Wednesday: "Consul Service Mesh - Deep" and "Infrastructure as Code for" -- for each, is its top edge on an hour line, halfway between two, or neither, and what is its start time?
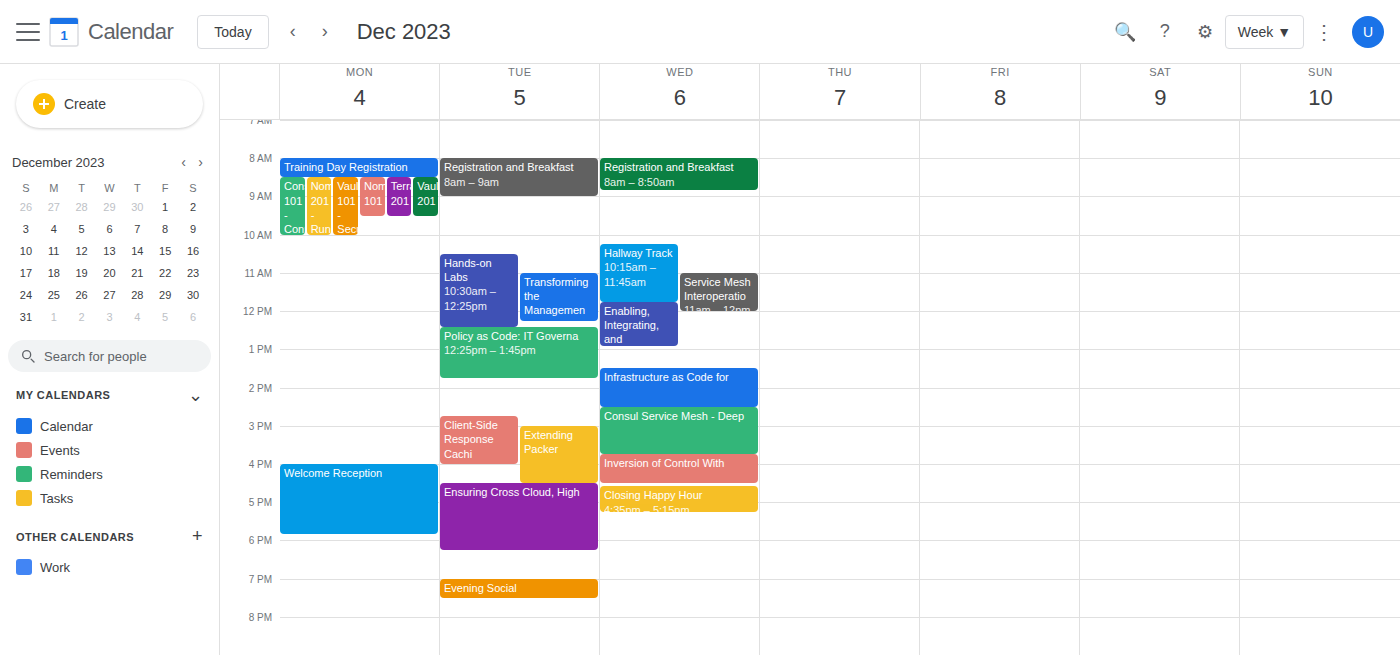
"Consul Service Mesh - Deep": 14:30, halfway between the 14:00 and 15:00 lines. "Infrastructure as Code for": 13:30, halfway between the 13:00 and 14:00 lines.